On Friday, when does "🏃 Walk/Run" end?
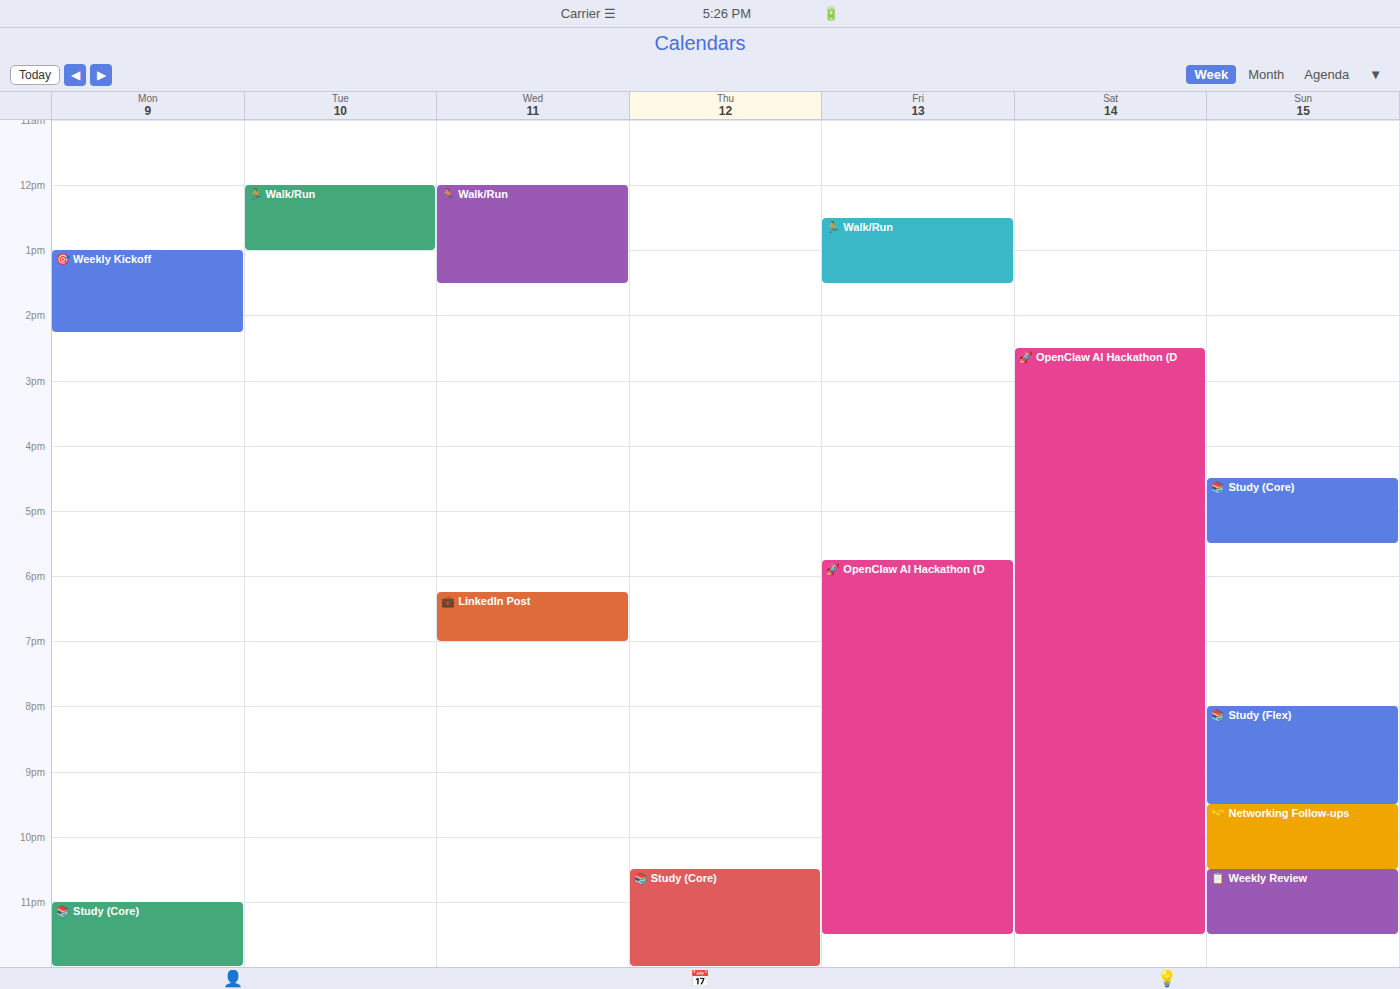
1:30 PM